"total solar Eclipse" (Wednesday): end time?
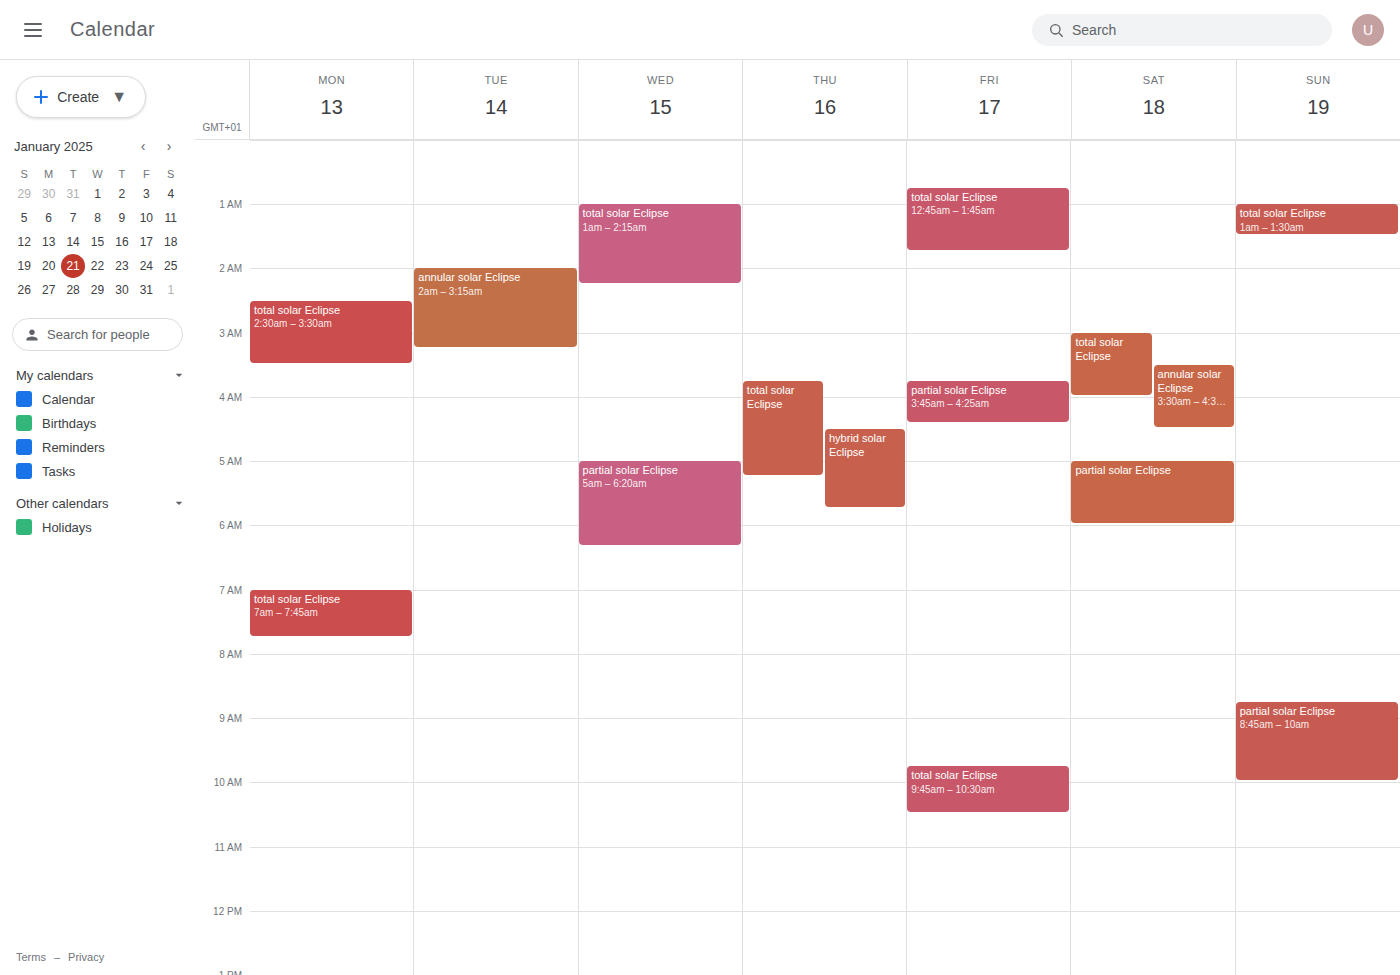
2:15 AM